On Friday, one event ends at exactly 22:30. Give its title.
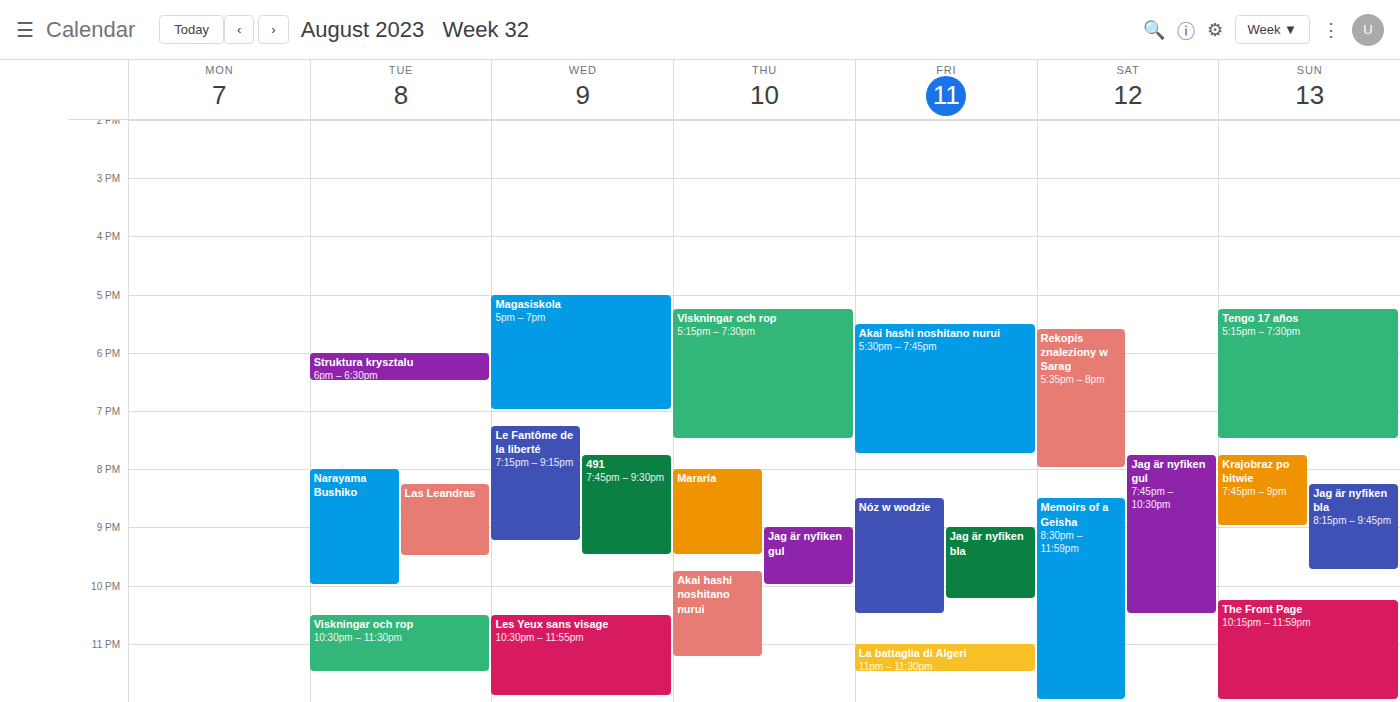
"Nóz w wodzie"